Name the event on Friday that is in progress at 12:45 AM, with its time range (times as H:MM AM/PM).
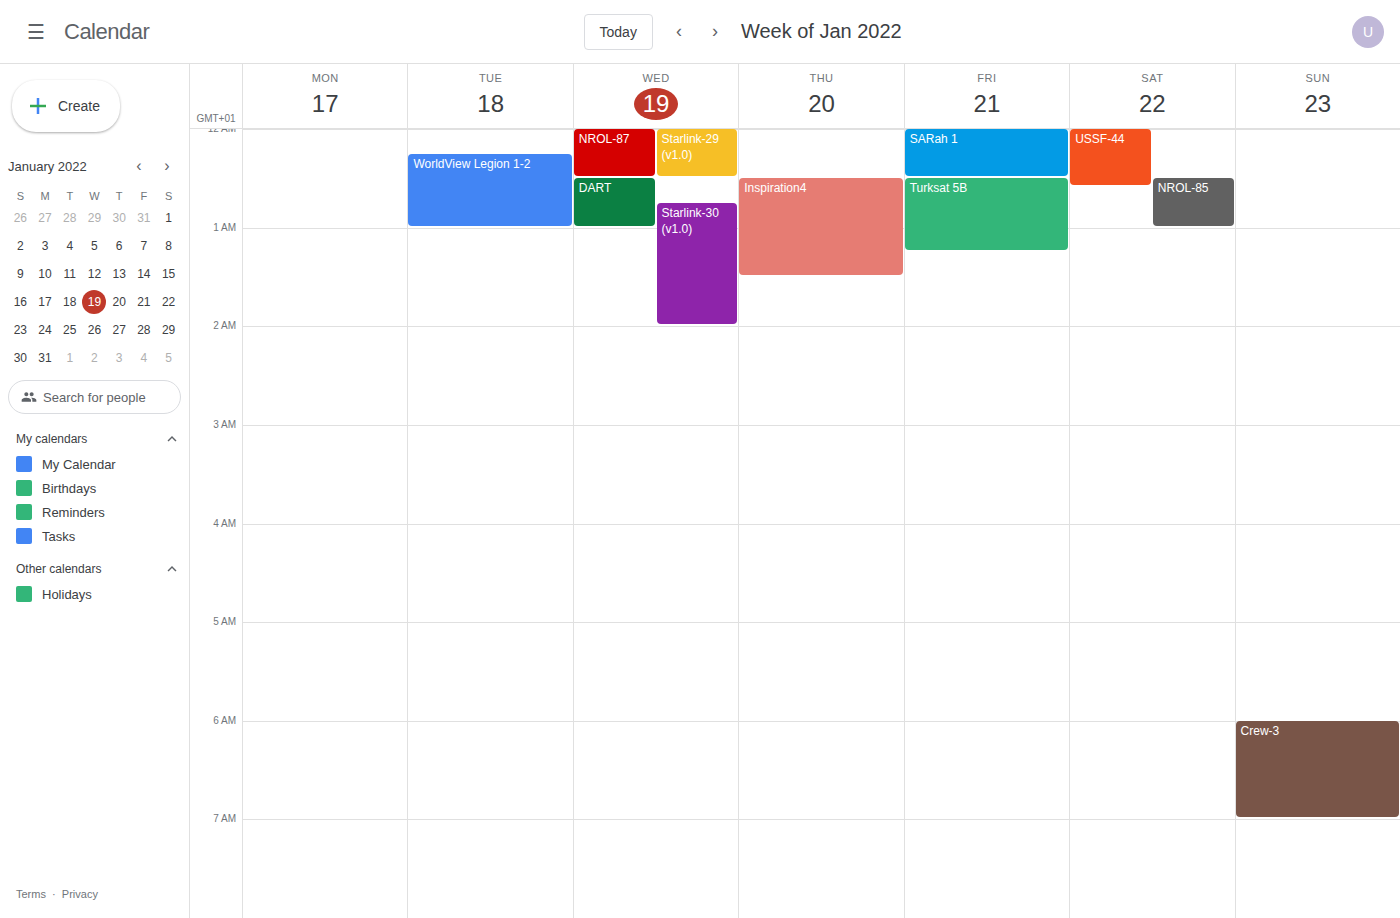
"Turksat 5B", 12:30 AM to 1:15 AM